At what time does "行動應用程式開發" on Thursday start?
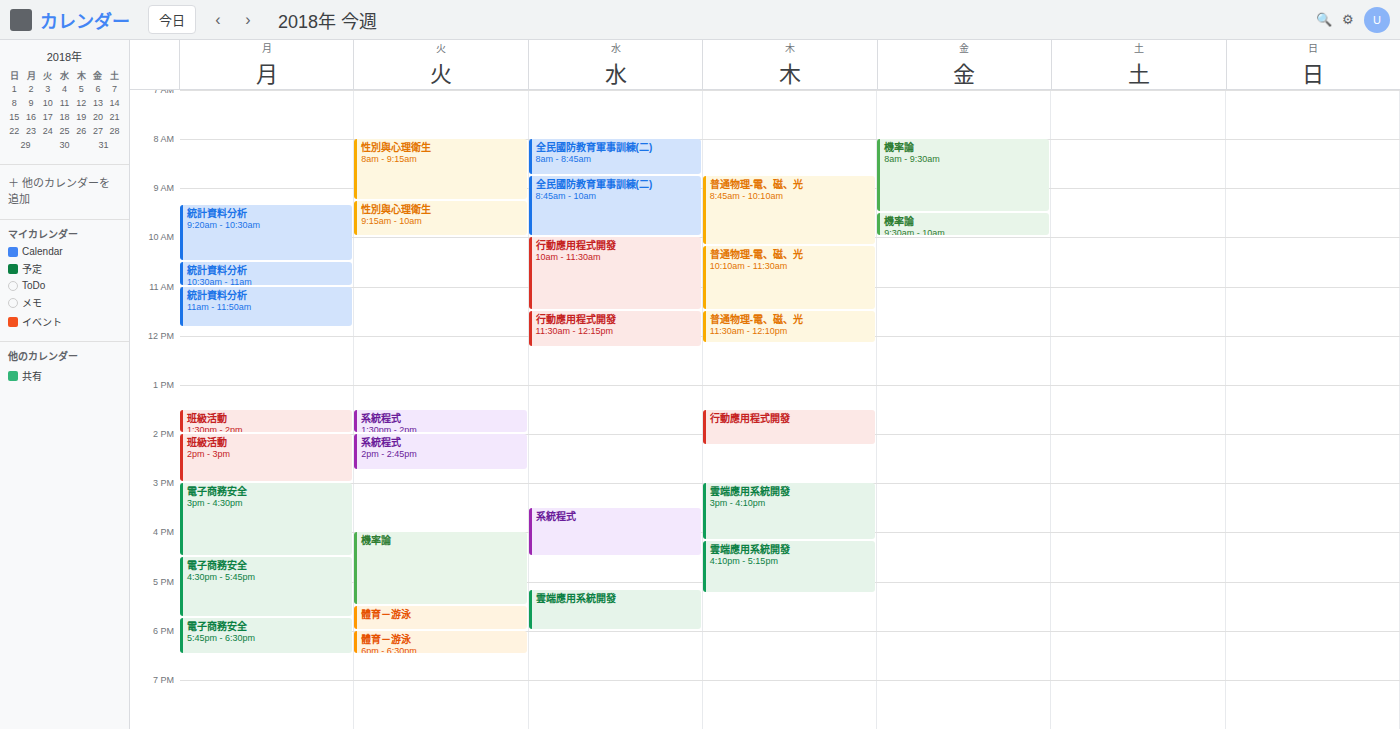
1:30 PM